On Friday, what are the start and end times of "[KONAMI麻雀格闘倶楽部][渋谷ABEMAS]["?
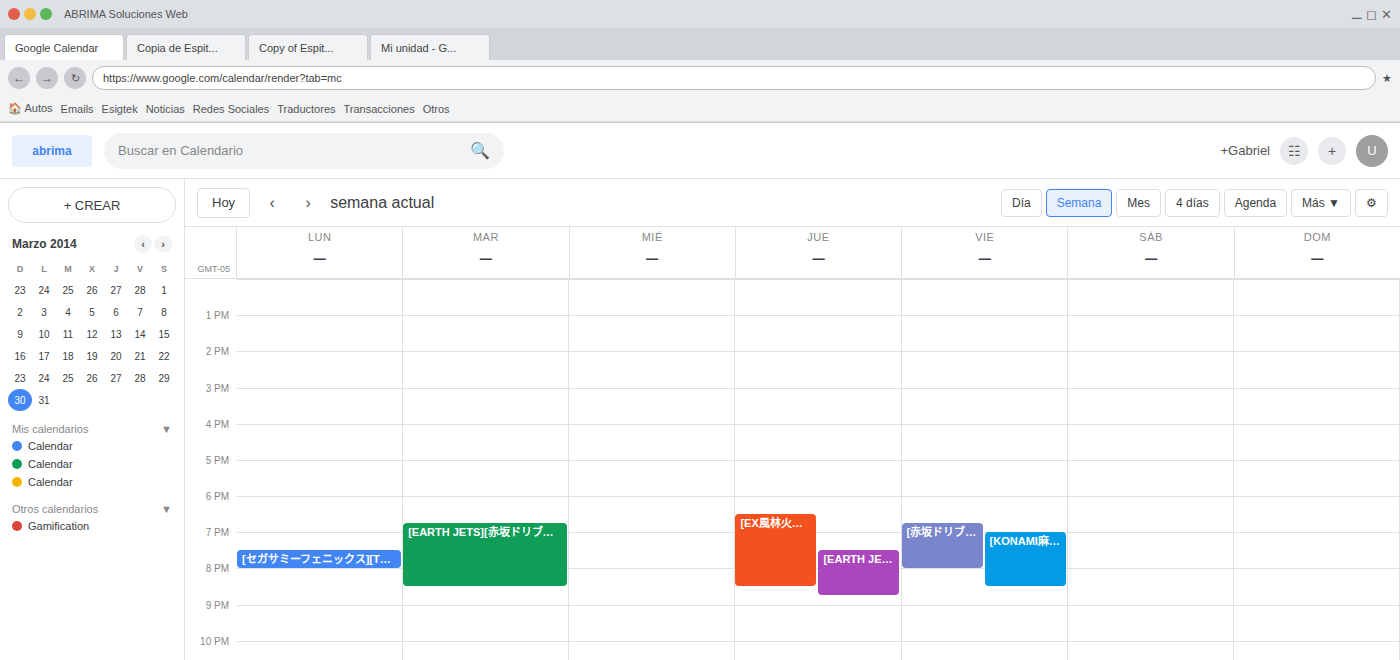
7:00 PM to 8:30 PM